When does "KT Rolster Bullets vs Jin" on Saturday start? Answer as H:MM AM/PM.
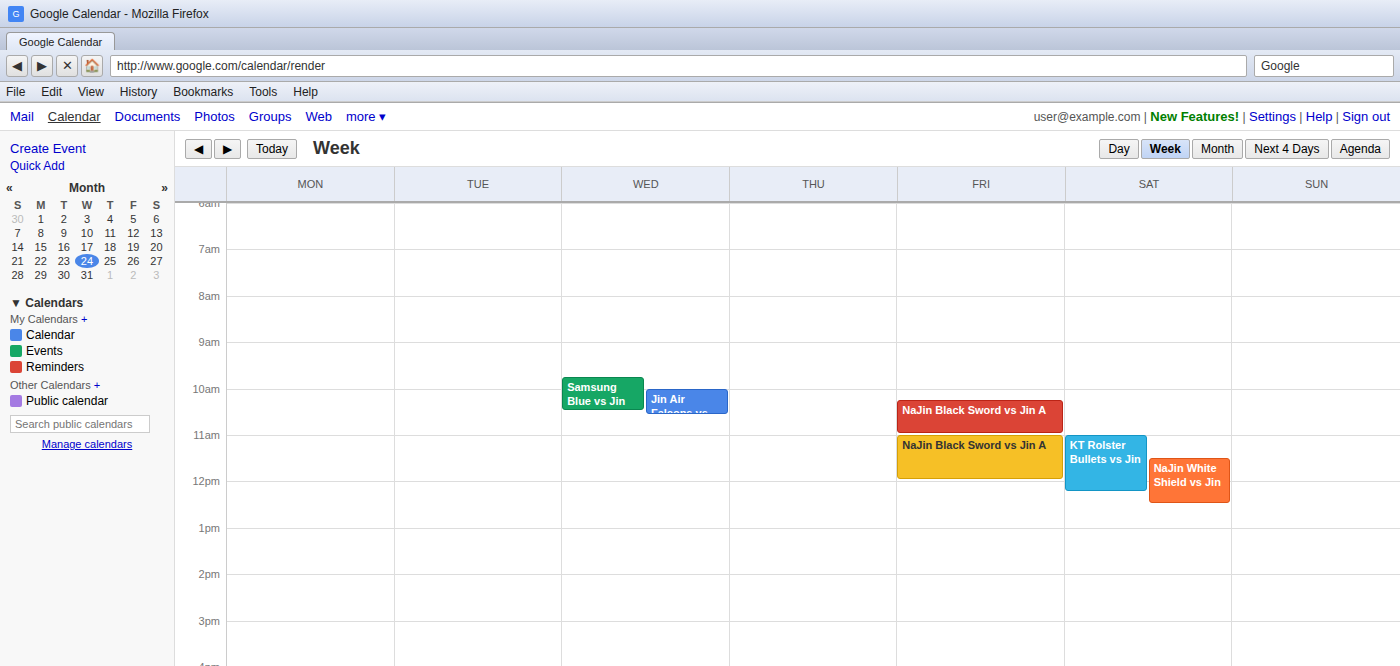
11:00 AM